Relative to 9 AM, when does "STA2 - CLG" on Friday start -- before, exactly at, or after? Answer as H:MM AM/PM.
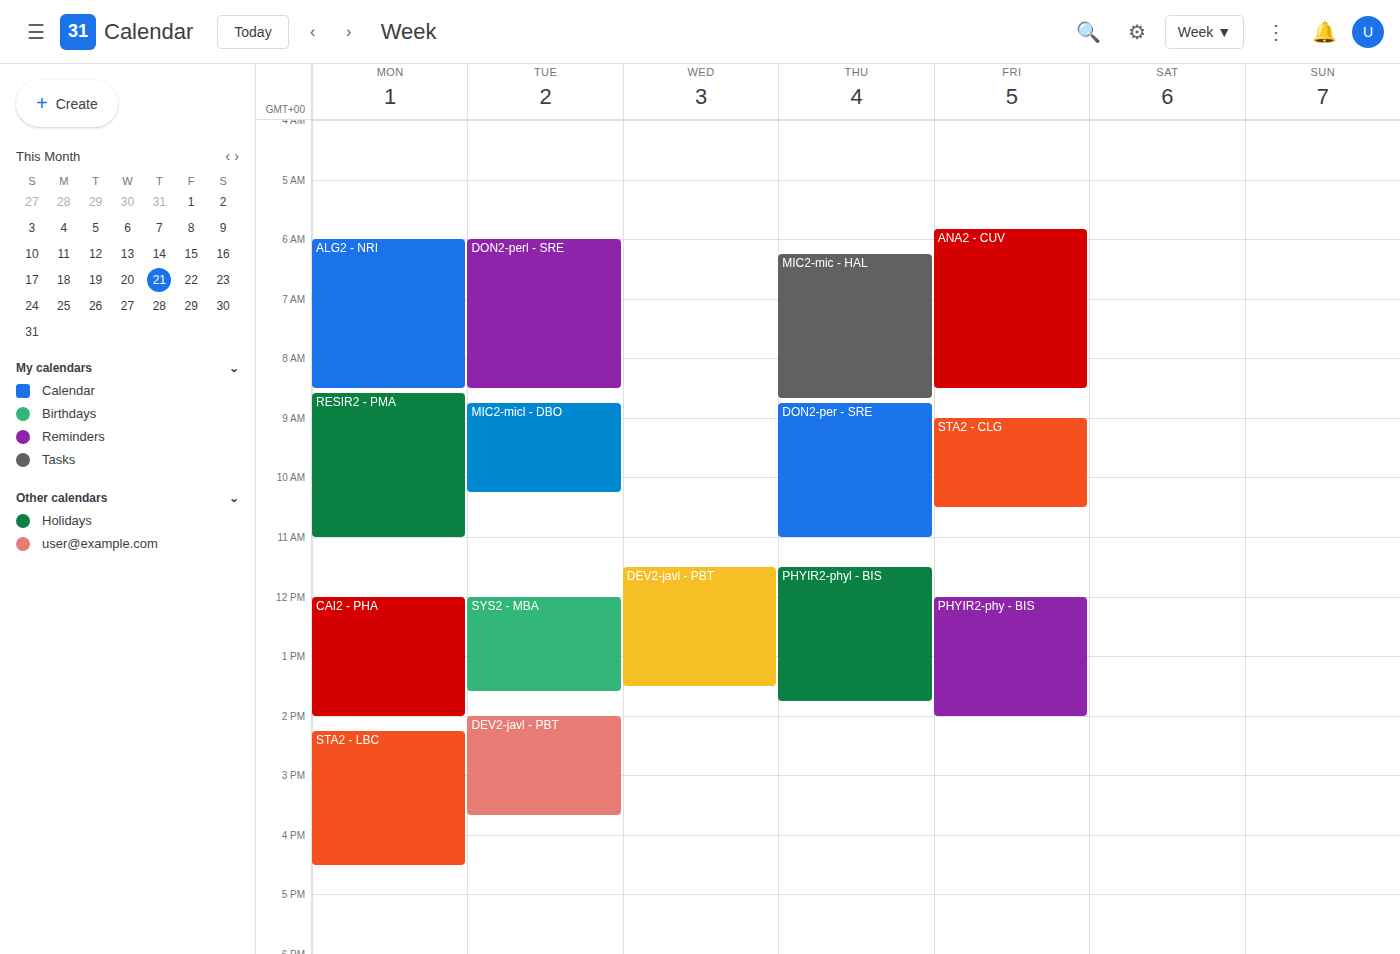
9:00 AM -- exactly at 9 AM, on the 9 AM line.